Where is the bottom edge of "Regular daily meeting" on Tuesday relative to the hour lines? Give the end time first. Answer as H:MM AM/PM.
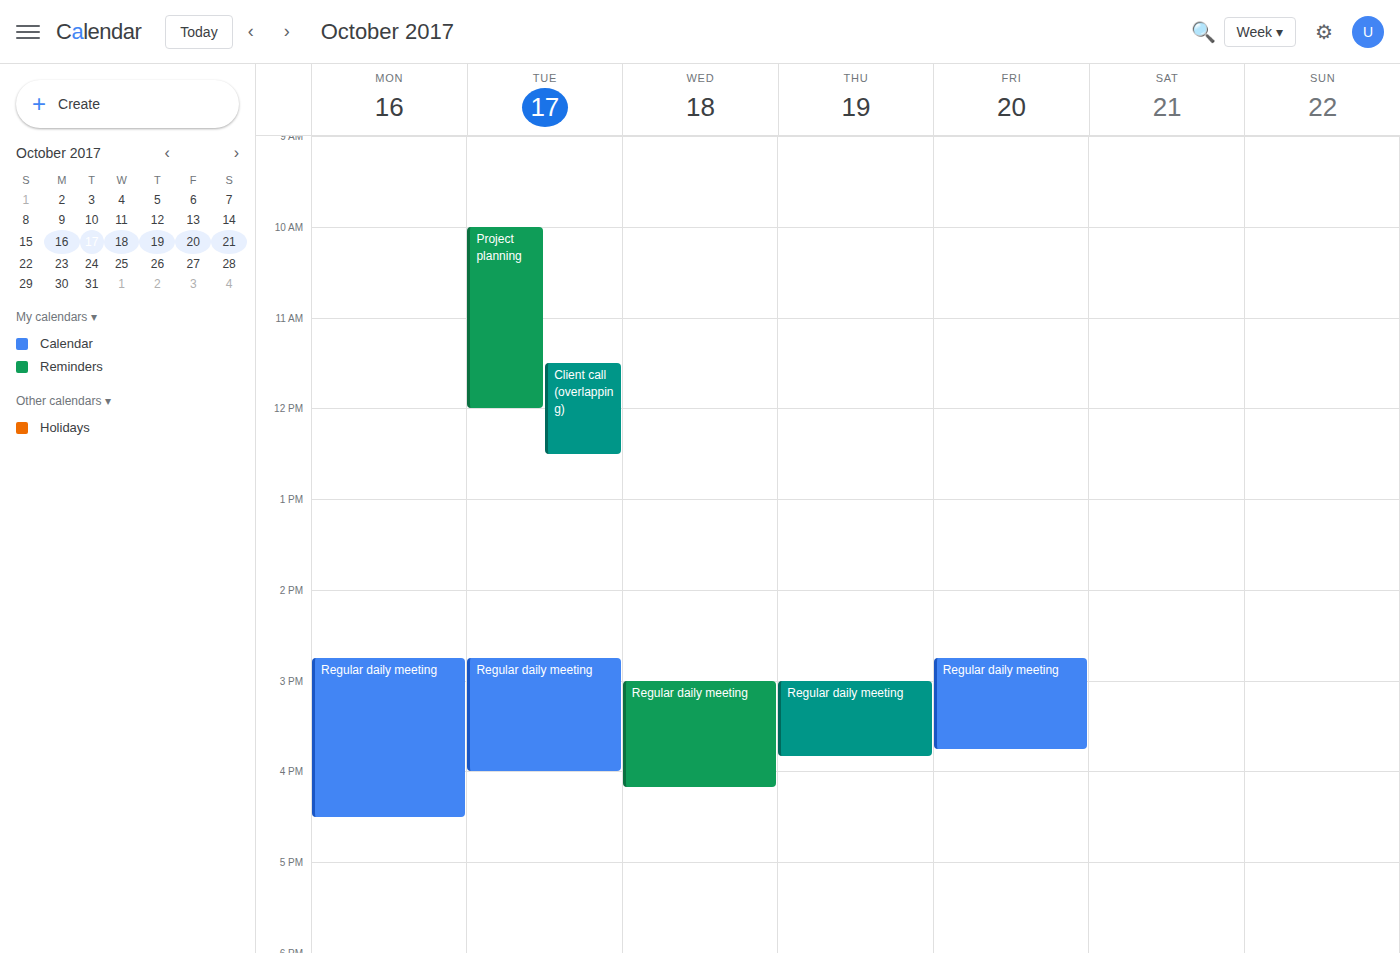
4:00 PM -- exactly on the 4 PM line.